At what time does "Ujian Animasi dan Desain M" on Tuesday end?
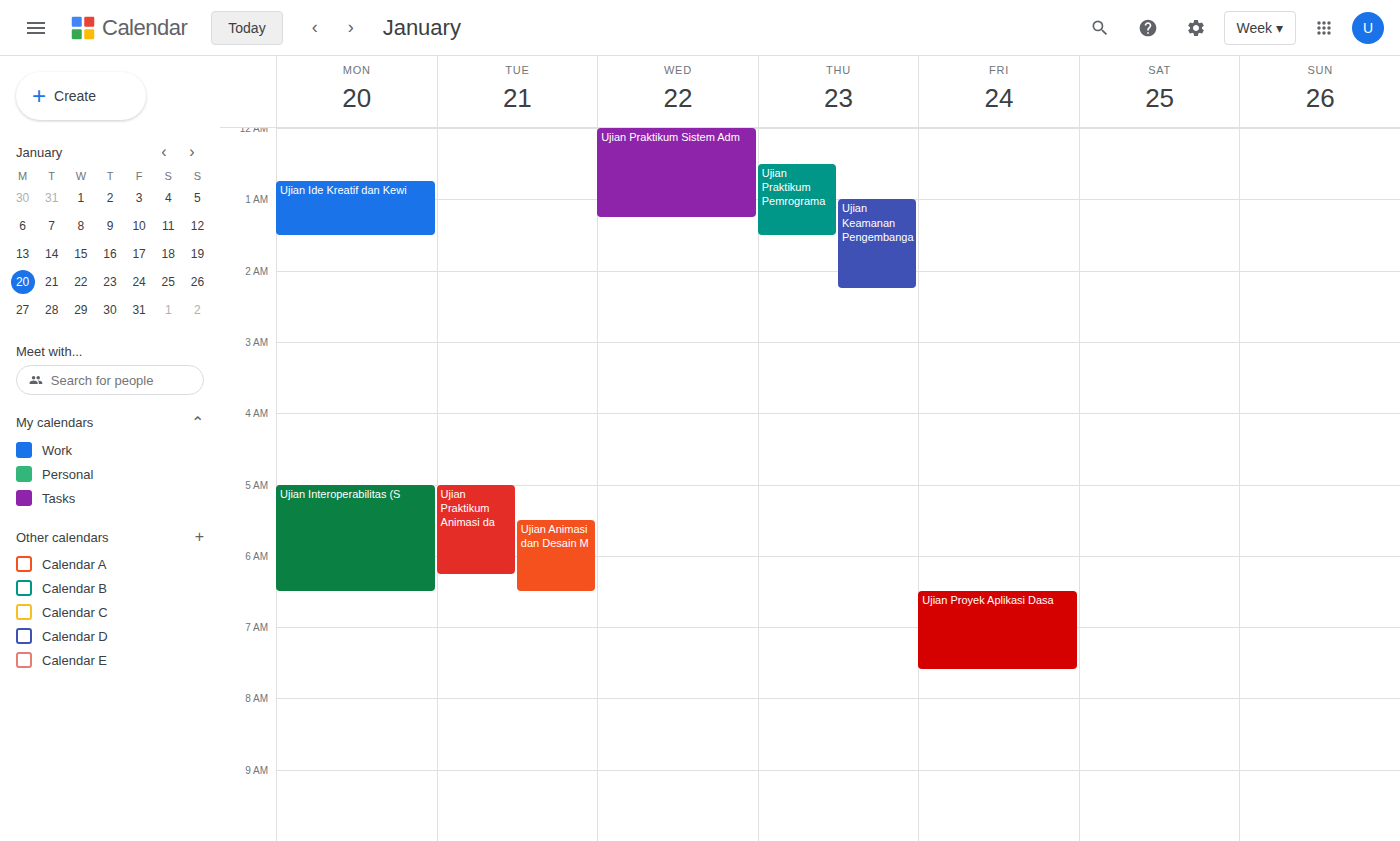
6:30 AM